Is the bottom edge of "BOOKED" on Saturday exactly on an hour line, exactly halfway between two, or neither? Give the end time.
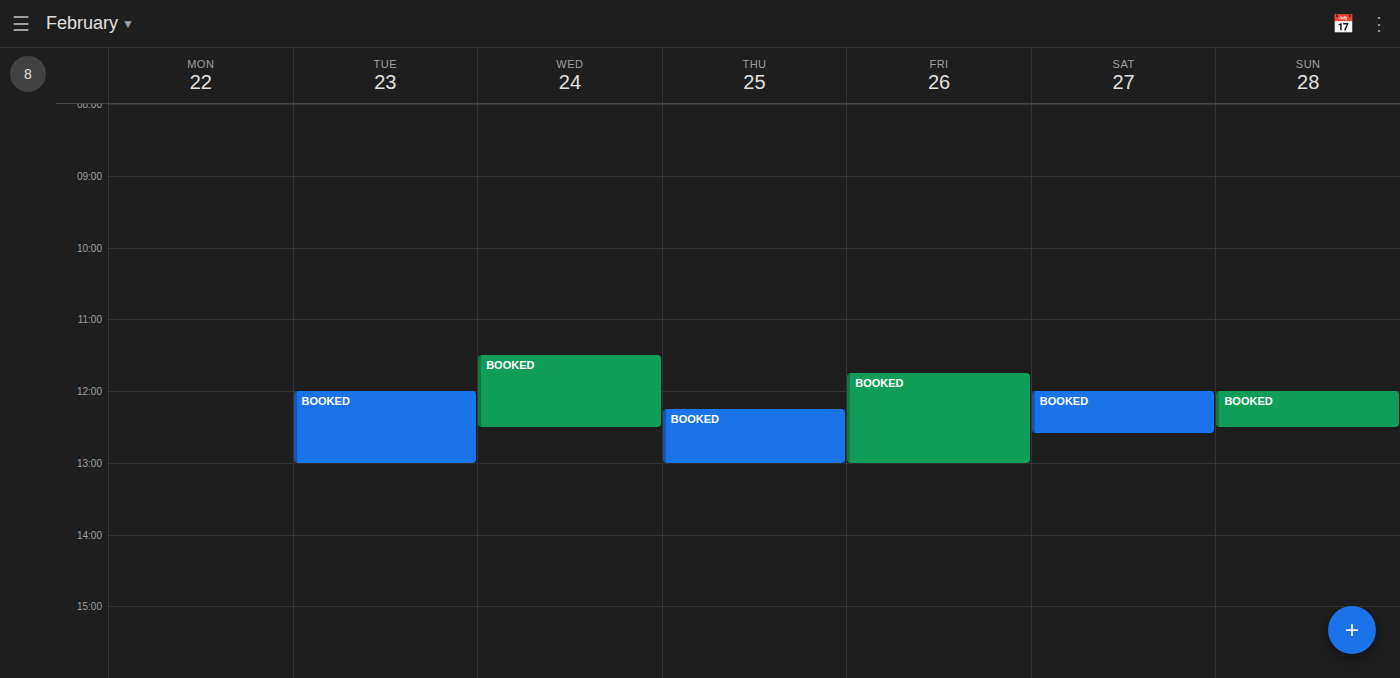
12:35 PM -- neither: 35 minutes below the 12 PM line and 25 minutes above the 1 PM line.